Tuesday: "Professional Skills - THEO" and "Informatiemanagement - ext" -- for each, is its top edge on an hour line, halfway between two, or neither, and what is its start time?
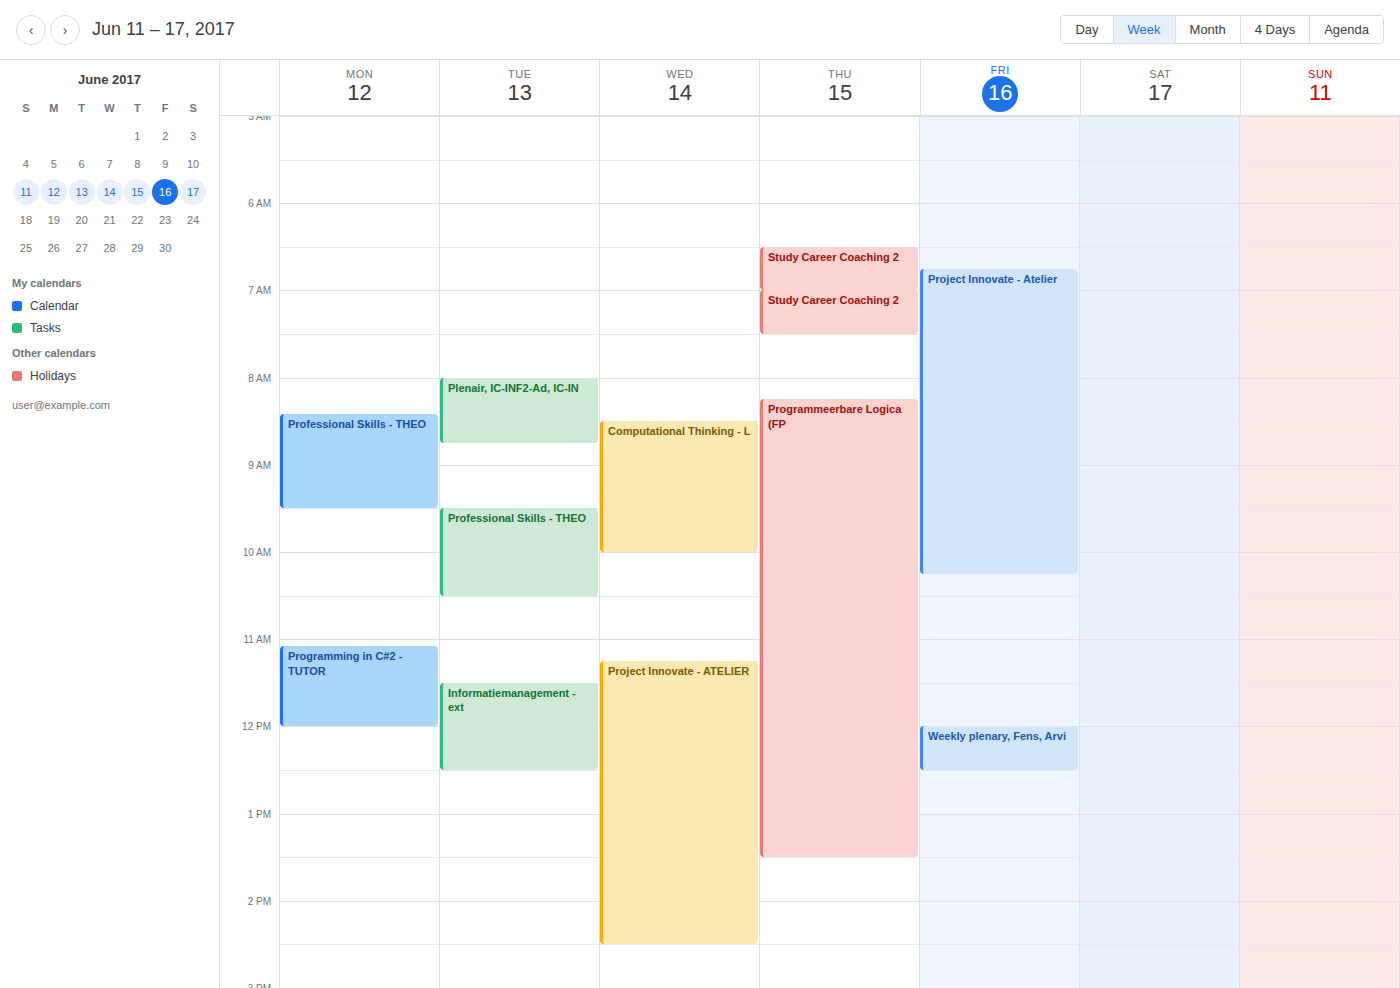
"Professional Skills - THEO": 9:30 AM, halfway between the 9 AM and 10 AM lines. "Informatiemanagement - ext": 11:30 AM, halfway between the 11 AM and 12 PM lines.